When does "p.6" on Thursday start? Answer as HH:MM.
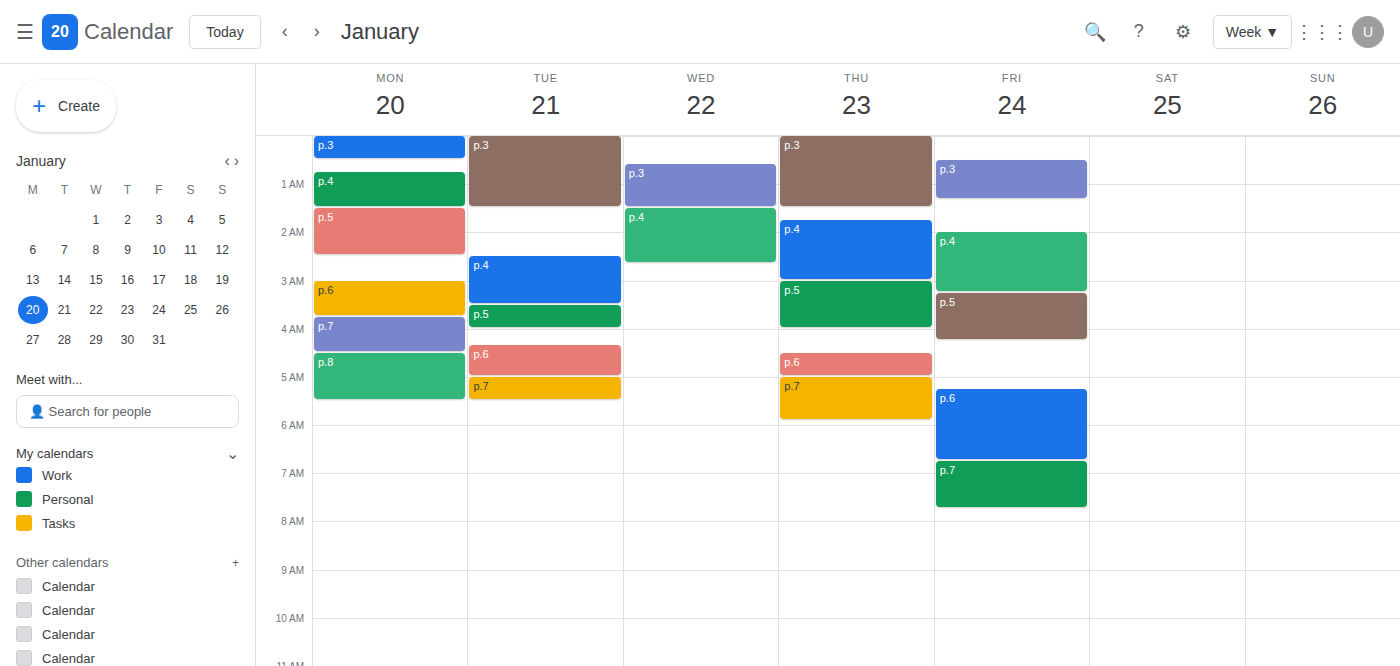
04:30